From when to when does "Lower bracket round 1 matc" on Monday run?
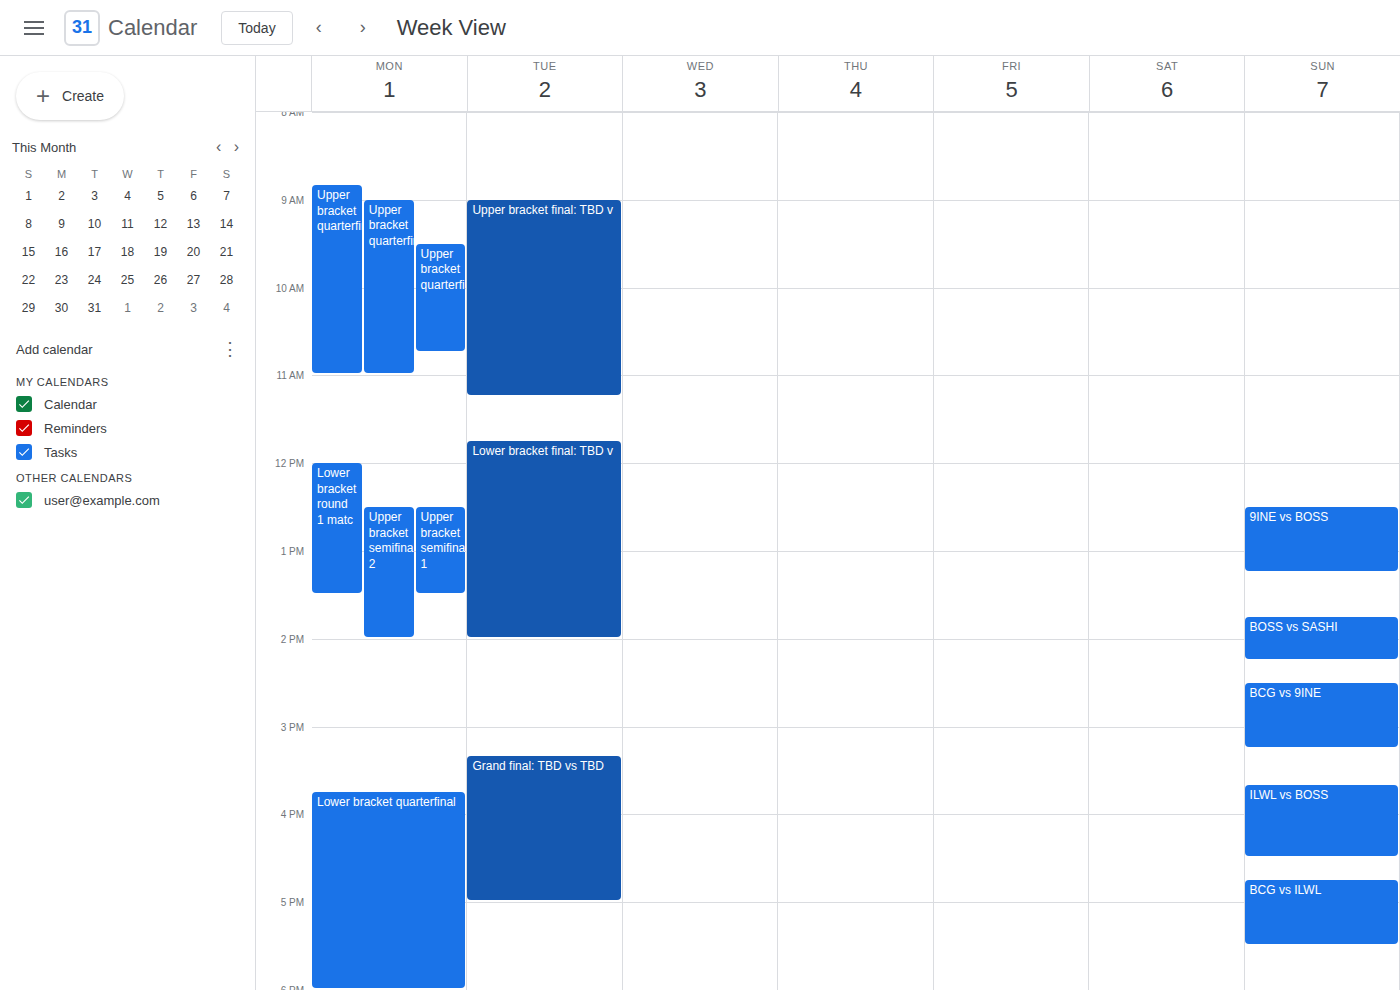
12:00 PM to 1:30 PM